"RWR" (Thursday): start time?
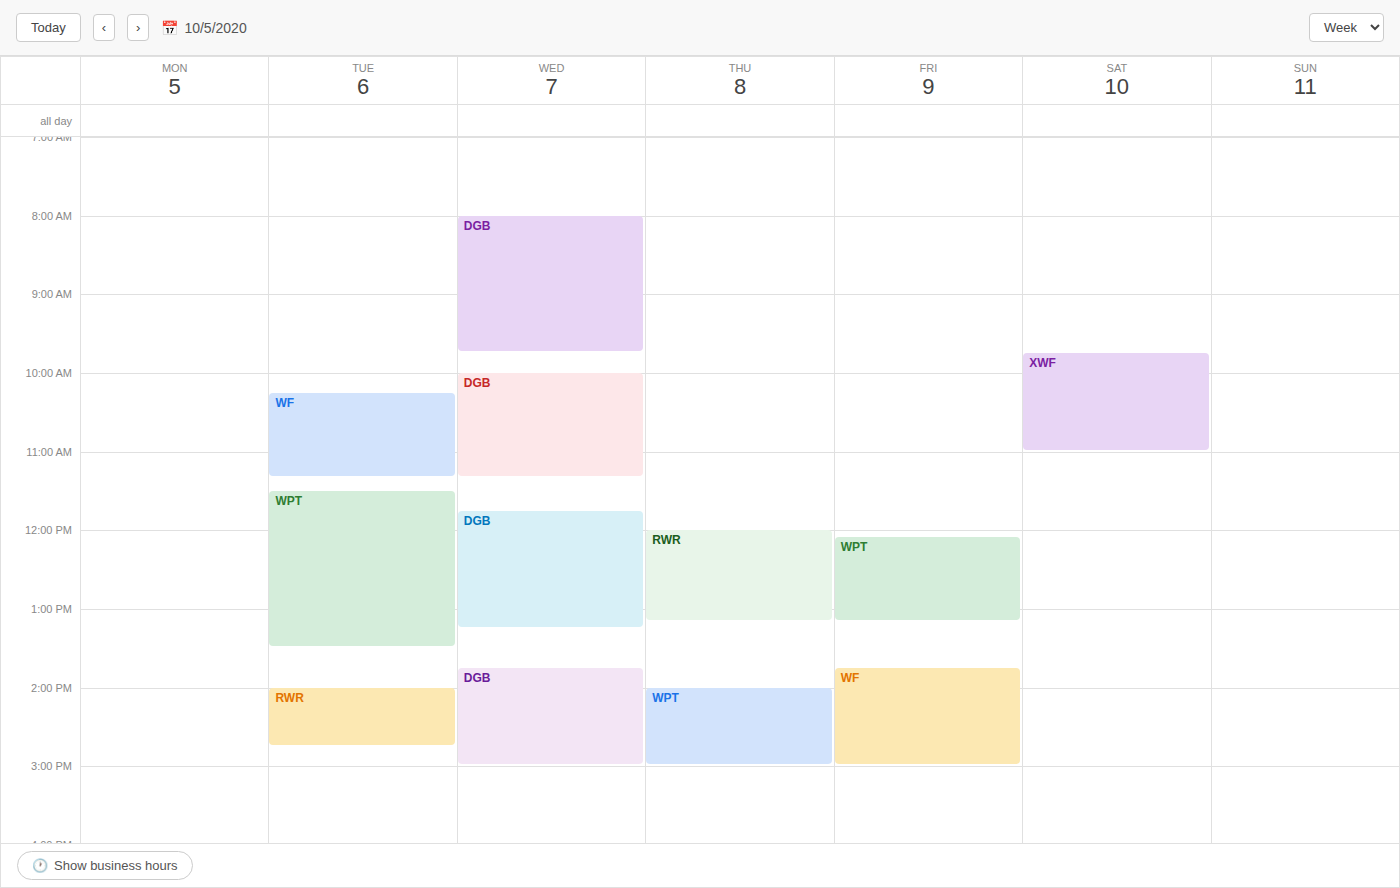
12:00 PM